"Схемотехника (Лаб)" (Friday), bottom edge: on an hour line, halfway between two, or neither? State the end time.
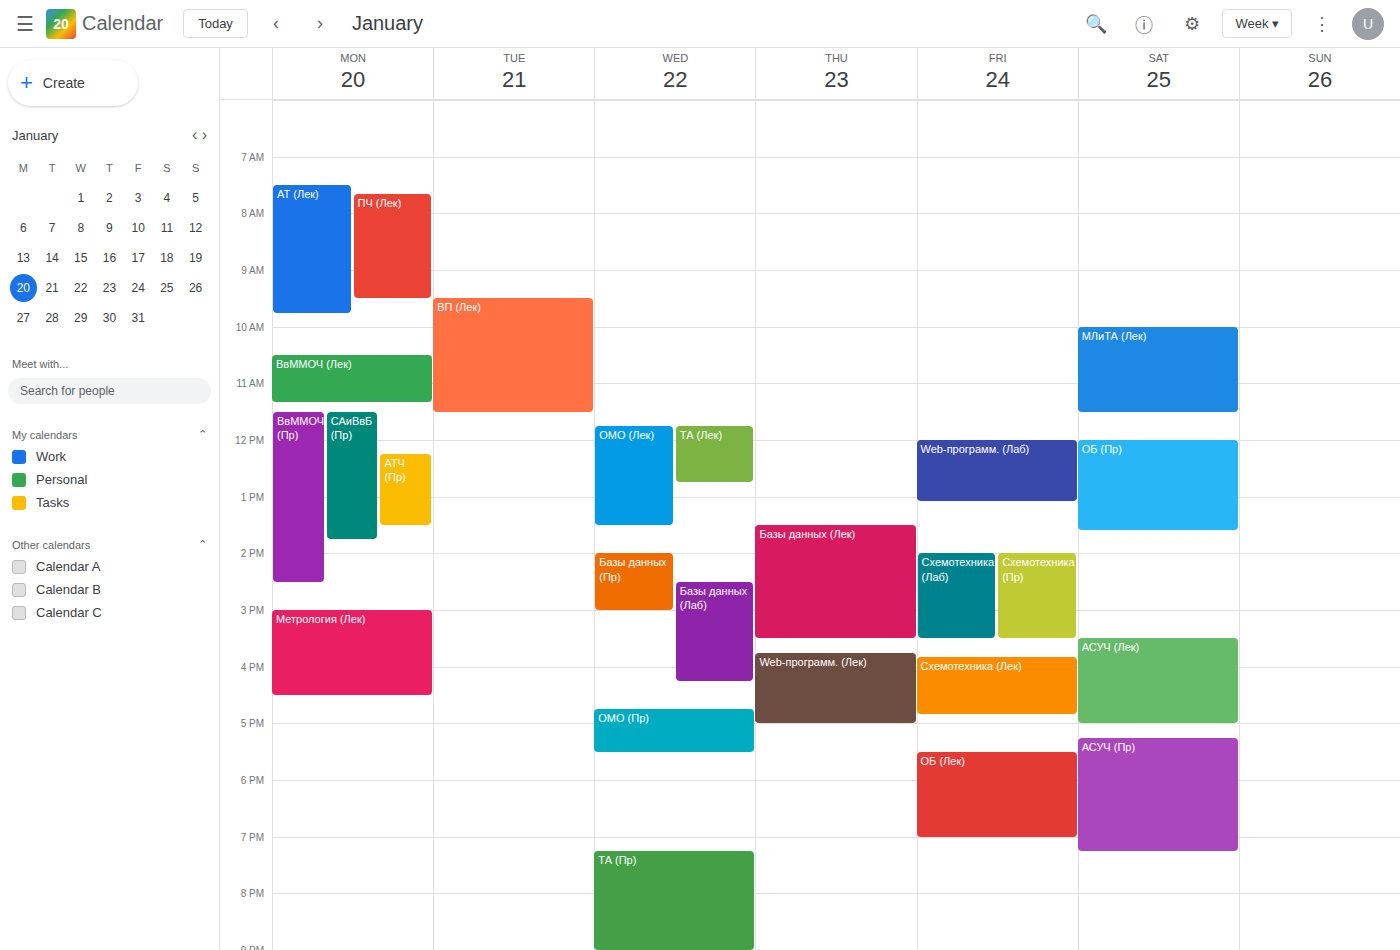
3:30 PM -- halfway between the 3 PM and 4 PM lines.